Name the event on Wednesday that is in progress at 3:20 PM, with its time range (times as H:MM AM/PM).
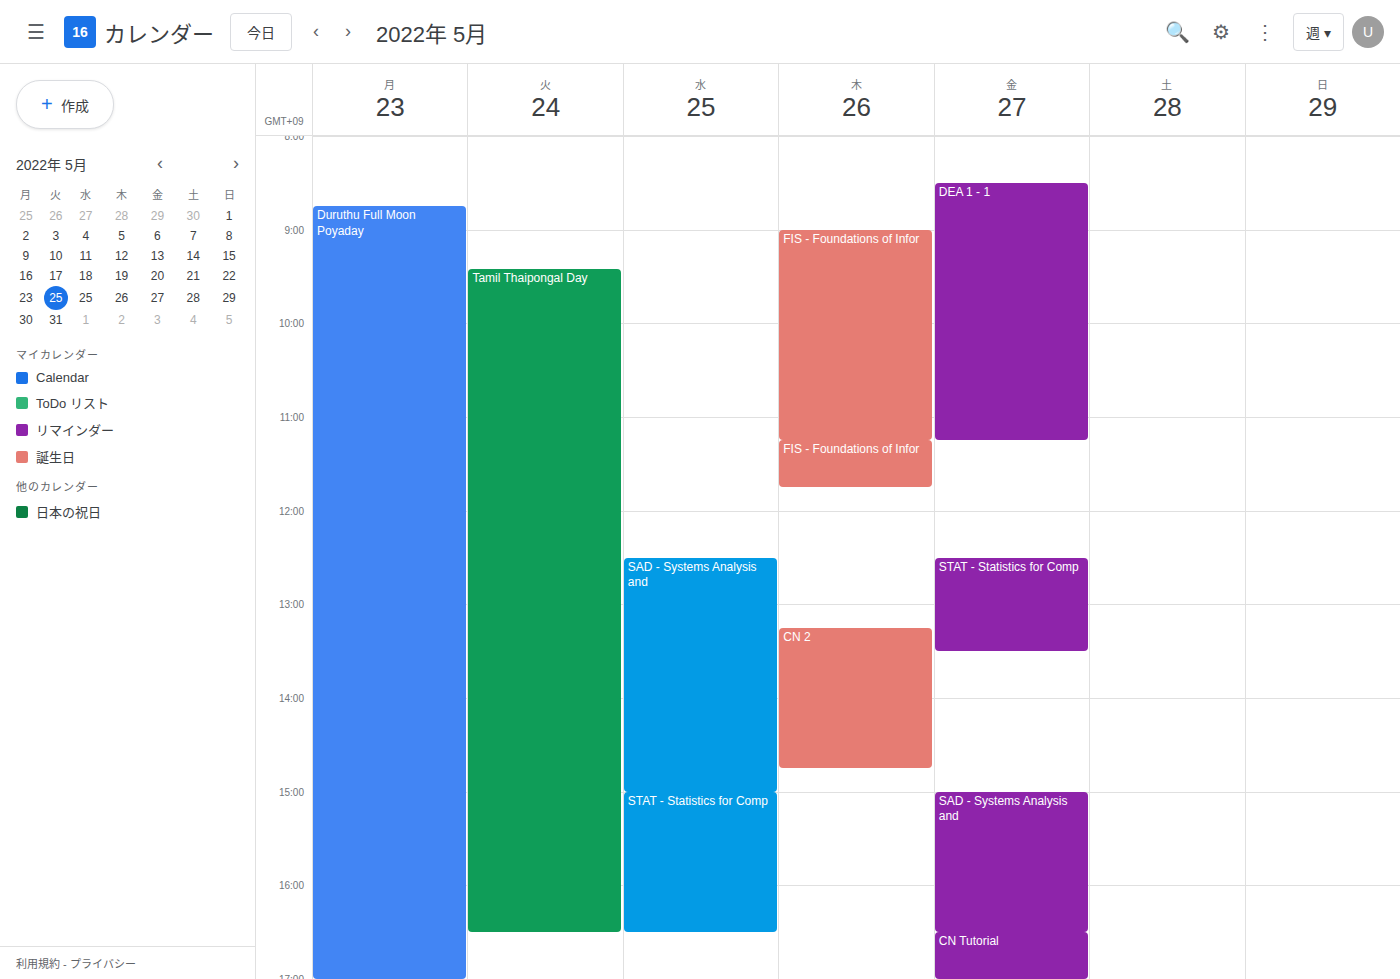
"STAT - Statistics for Comp", 3:00 PM to 4:30 PM